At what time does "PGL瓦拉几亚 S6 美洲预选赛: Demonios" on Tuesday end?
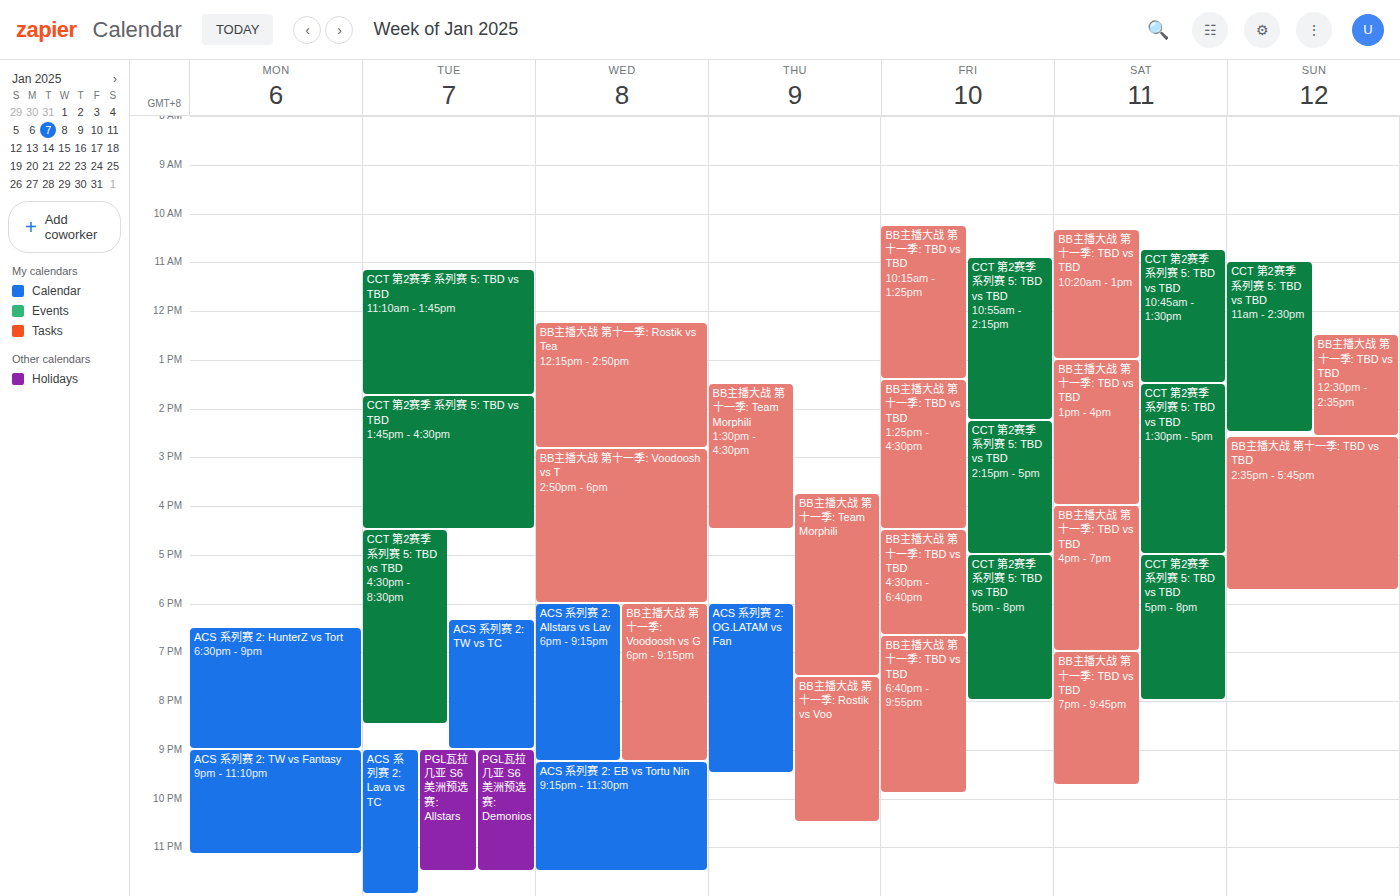
11:30 PM